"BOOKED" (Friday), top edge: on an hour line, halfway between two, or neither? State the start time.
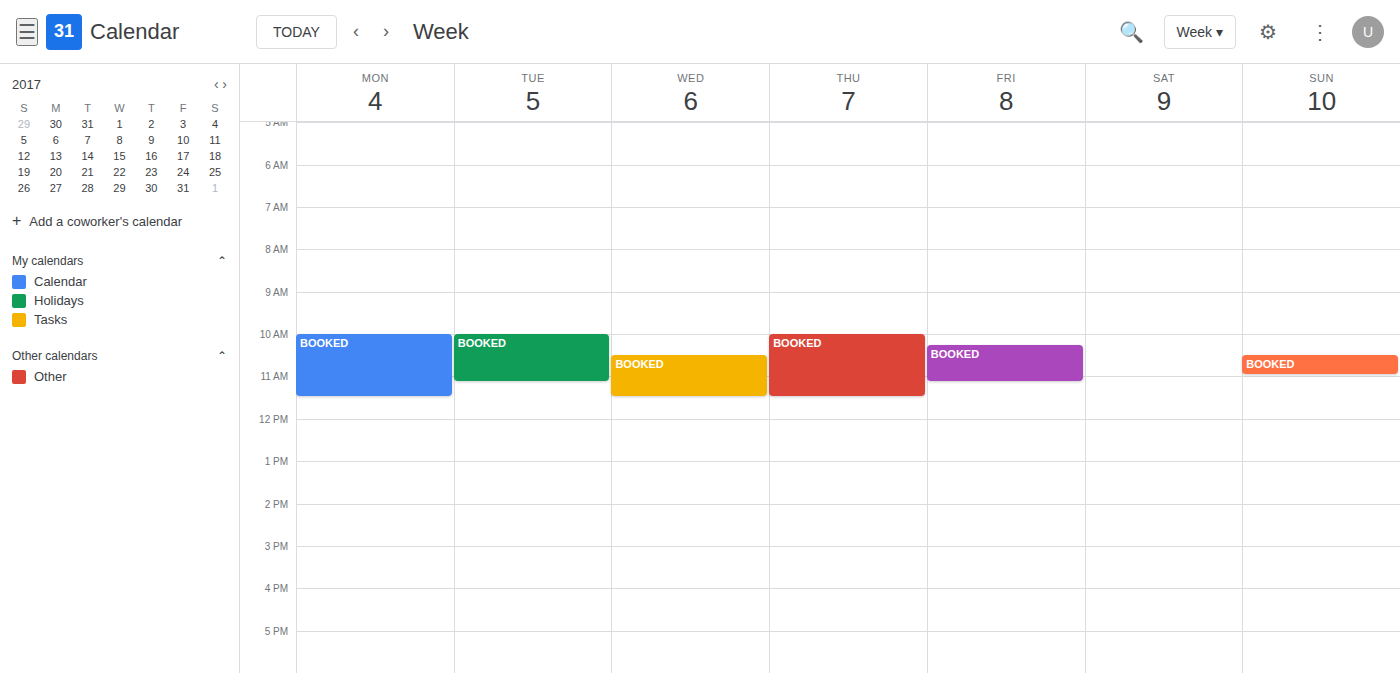
10:15 AM -- neither: a quarter of the way from the 10 AM line to the 11 AM line.